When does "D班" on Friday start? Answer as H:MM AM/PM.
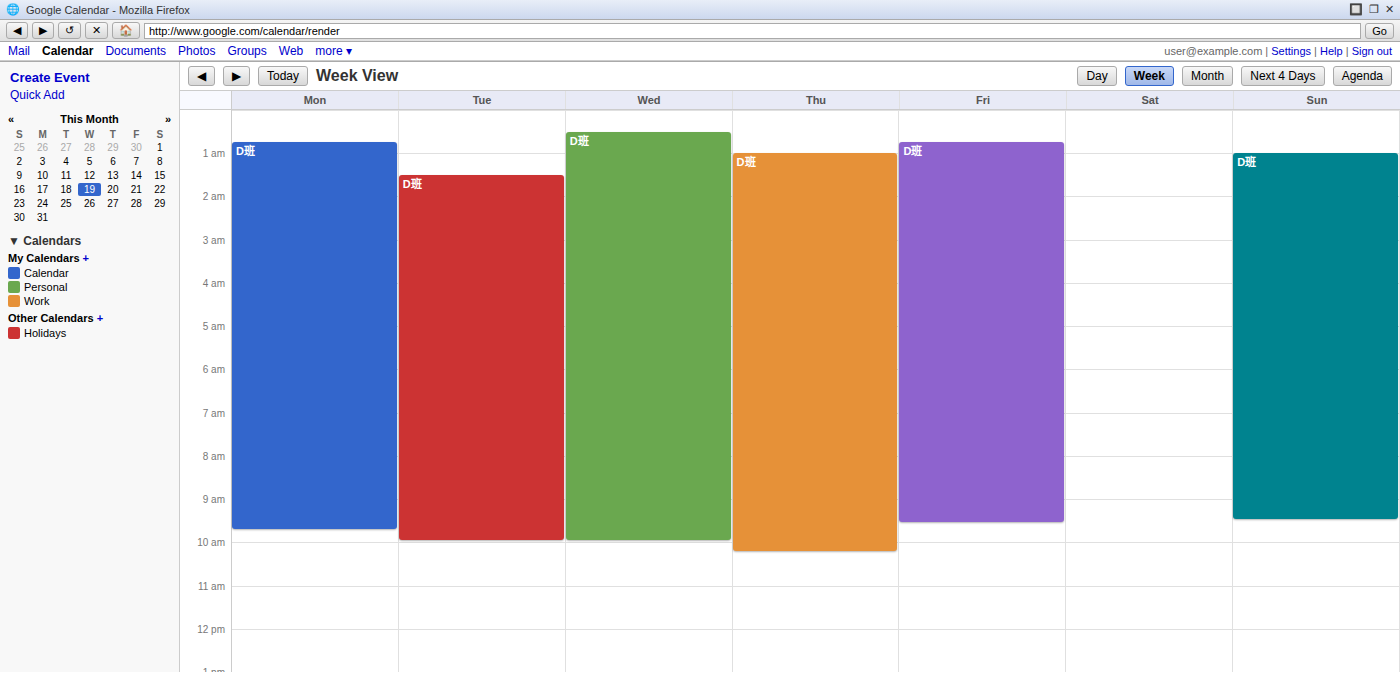
12:45 AM